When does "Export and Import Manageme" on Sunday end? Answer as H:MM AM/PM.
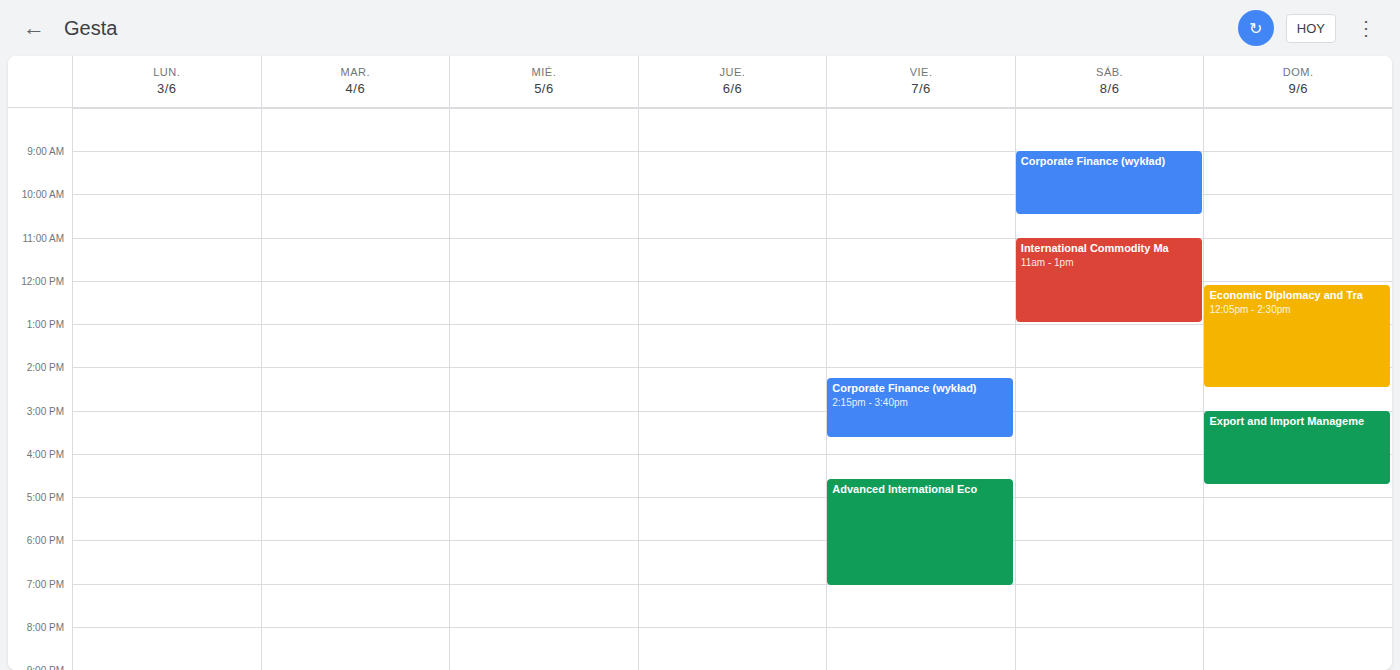
4:45 PM